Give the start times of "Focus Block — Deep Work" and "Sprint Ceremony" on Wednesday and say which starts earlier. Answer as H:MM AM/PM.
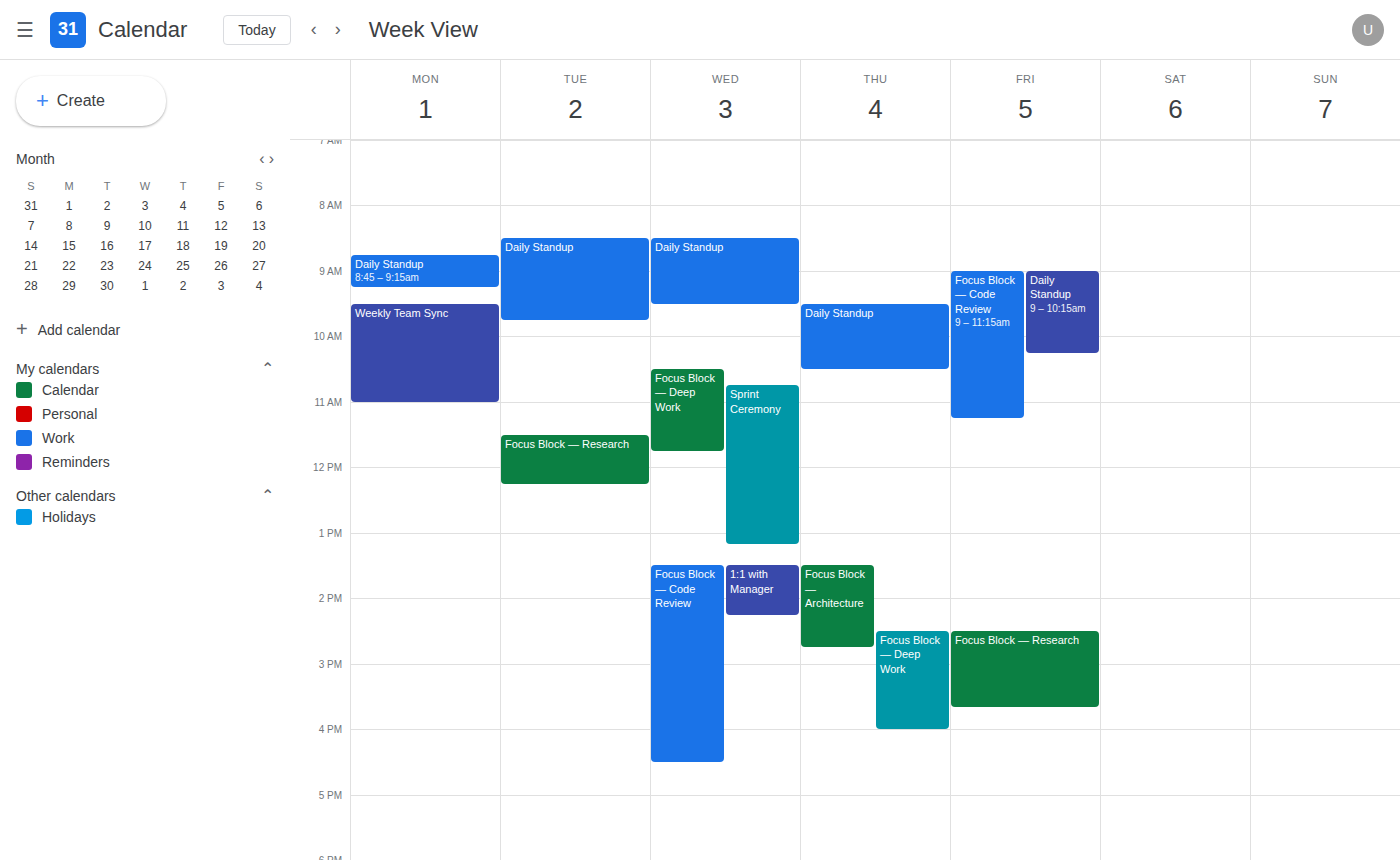
"Focus Block — Deep Work" 10:30 AM; "Sprint Ceremony" 10:45 AM.